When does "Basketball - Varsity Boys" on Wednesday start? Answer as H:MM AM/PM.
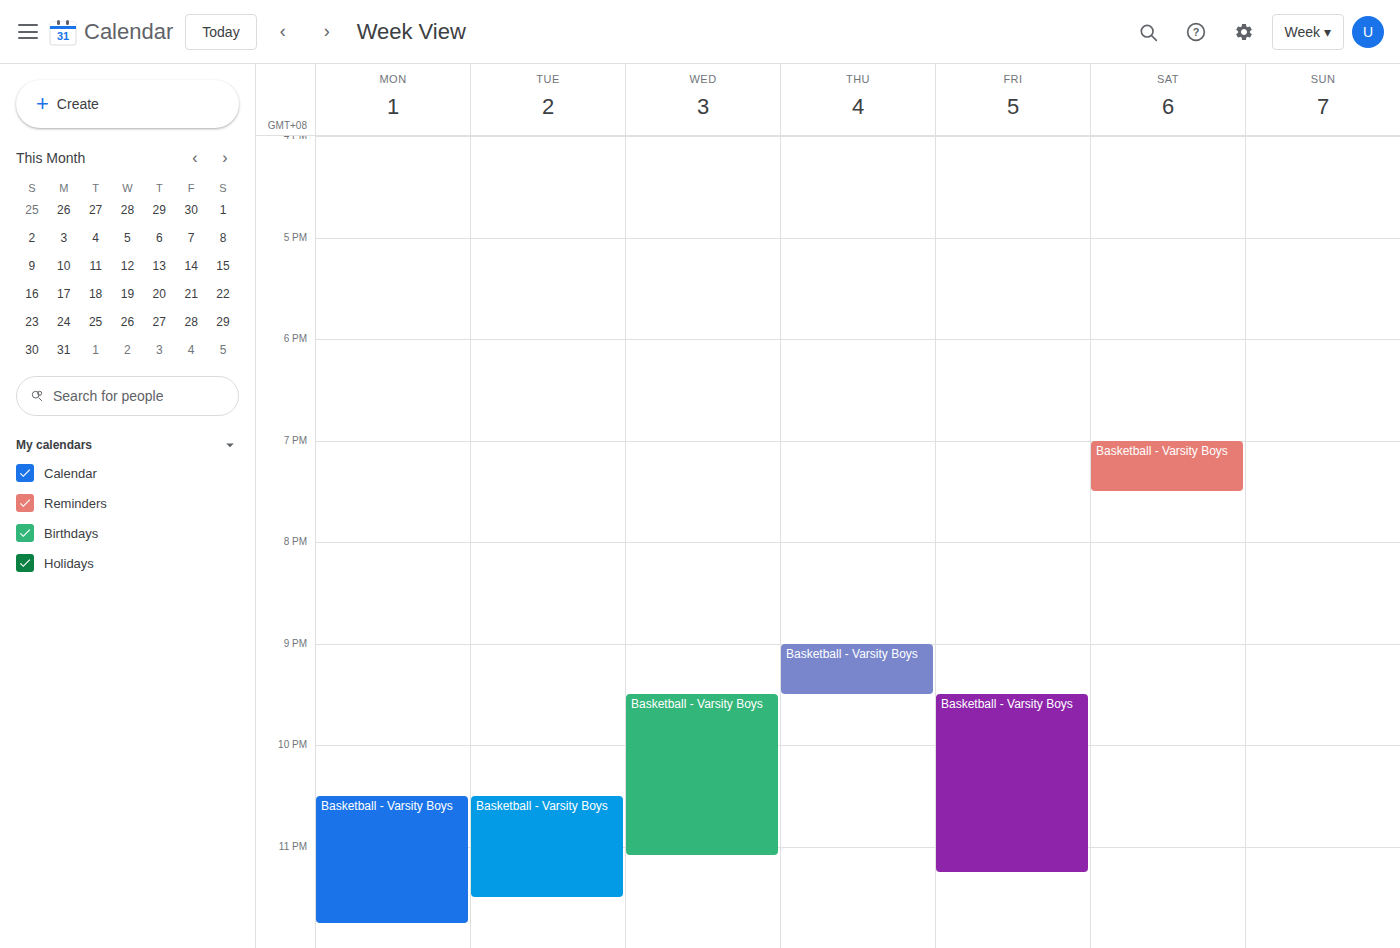
9:30 PM